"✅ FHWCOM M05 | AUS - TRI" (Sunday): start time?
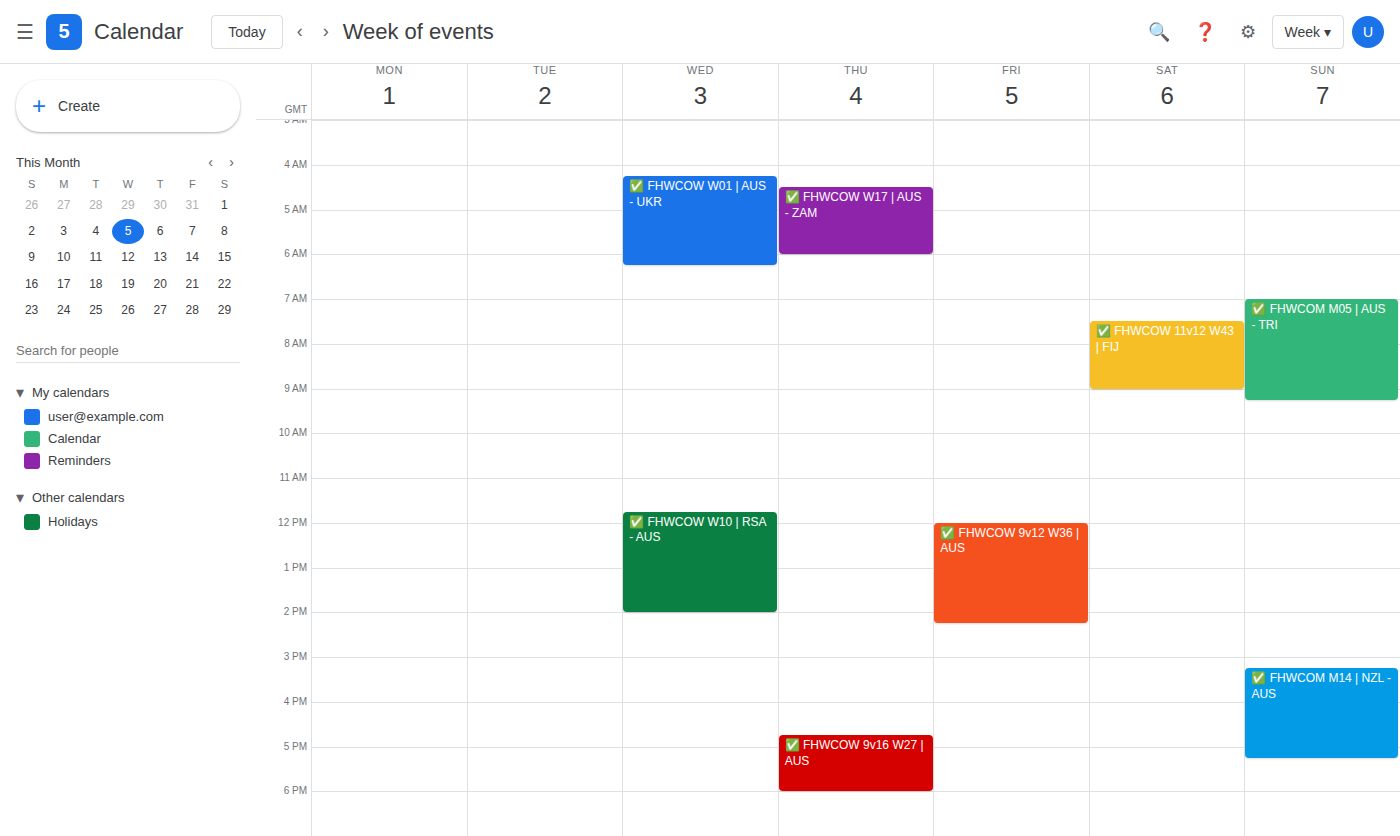
7:00 AM